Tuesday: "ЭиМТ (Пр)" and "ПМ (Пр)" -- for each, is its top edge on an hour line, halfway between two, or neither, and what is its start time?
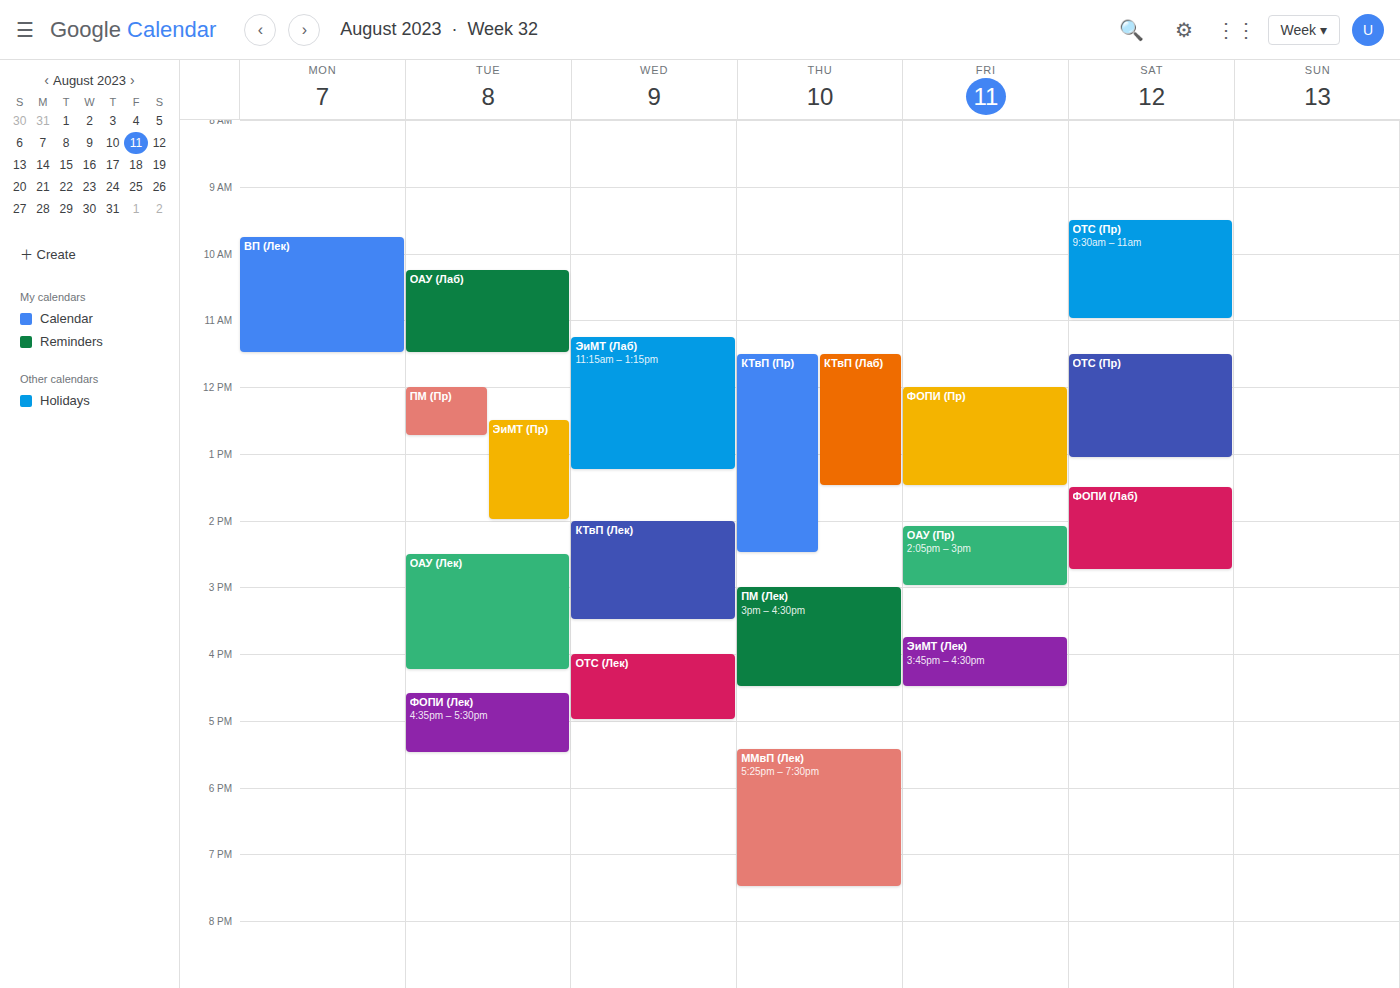
"ЭиМТ (Пр)": 12:30, halfway between the 12:00 and 13:00 lines. "ПМ (Пр)": 12:00, exactly on the 12:00 line.